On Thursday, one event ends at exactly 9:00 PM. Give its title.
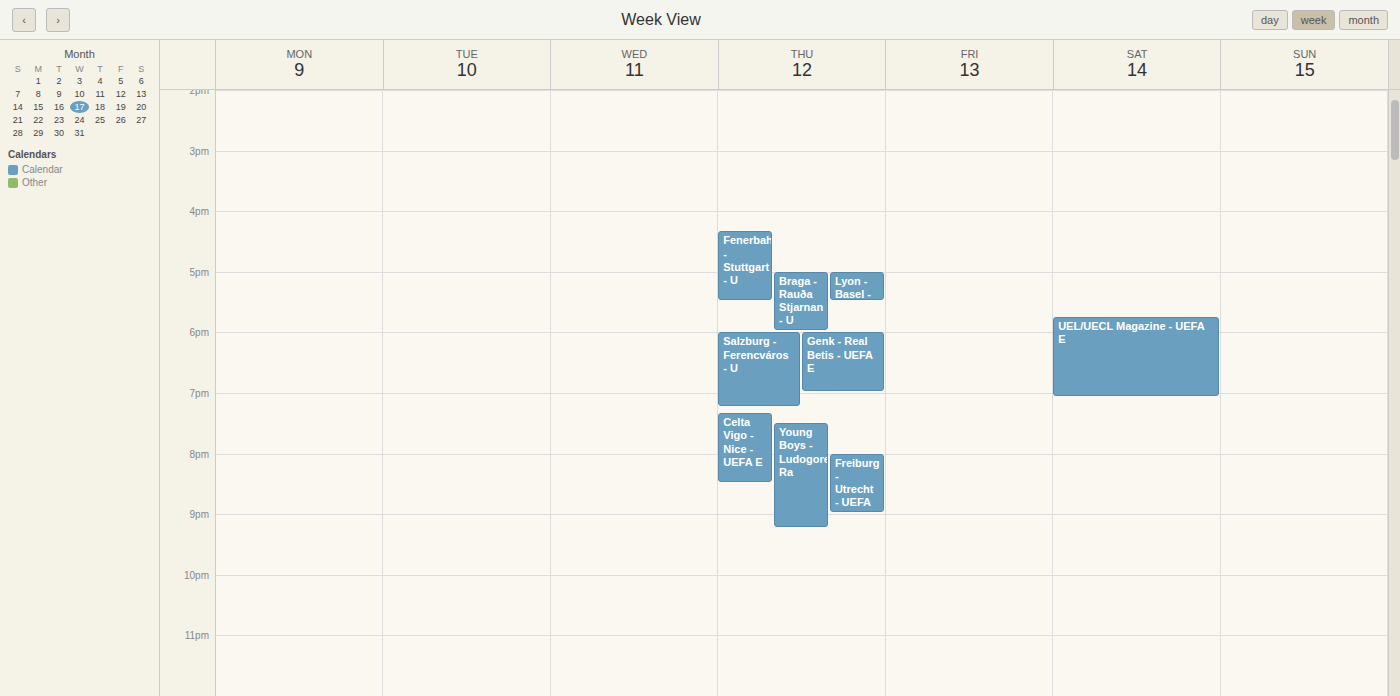
"Freiburg - Utrecht - UEFA"